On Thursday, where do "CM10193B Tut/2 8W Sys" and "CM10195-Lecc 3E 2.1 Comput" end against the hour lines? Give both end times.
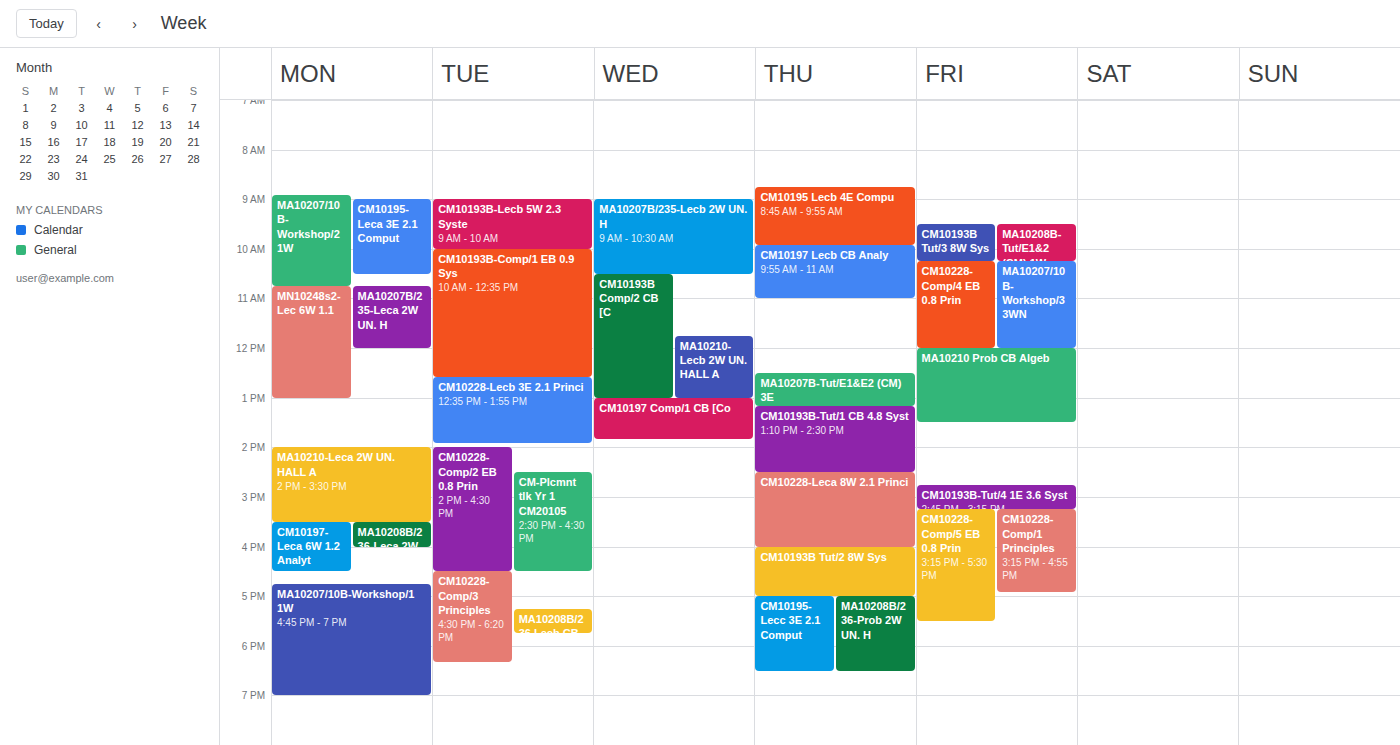
"CM10193B Tut/2 8W Sys": 5:00 PM, exactly on the 5 PM line. "CM10195-Lecc 3E 2.1 Comput": 6:30 PM, halfway between the 6 PM and 7 PM lines.